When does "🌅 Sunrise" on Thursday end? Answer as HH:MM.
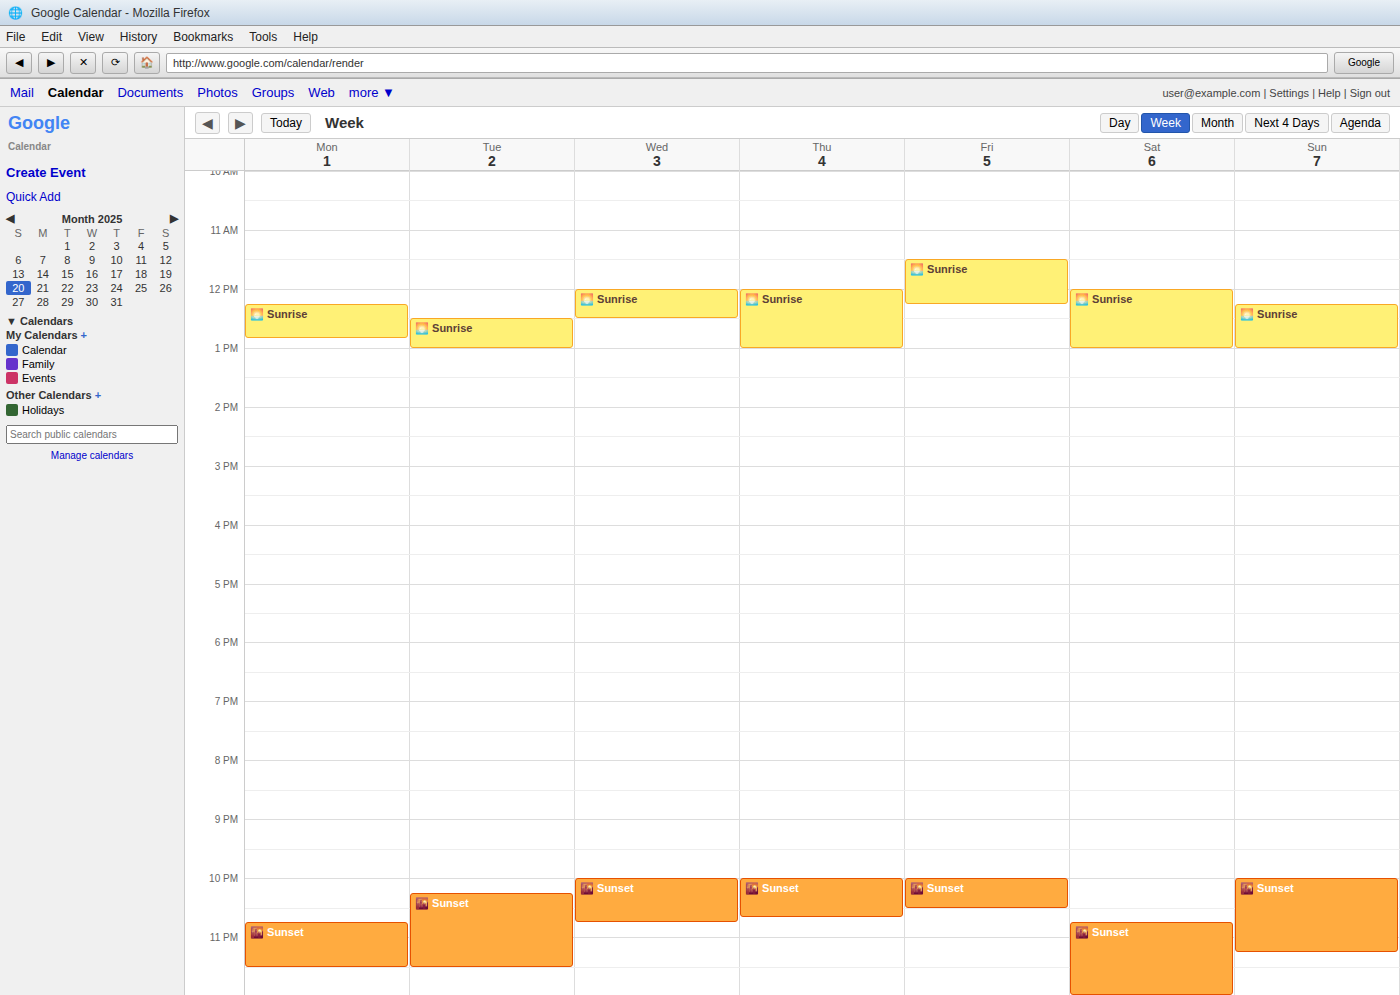
13:00